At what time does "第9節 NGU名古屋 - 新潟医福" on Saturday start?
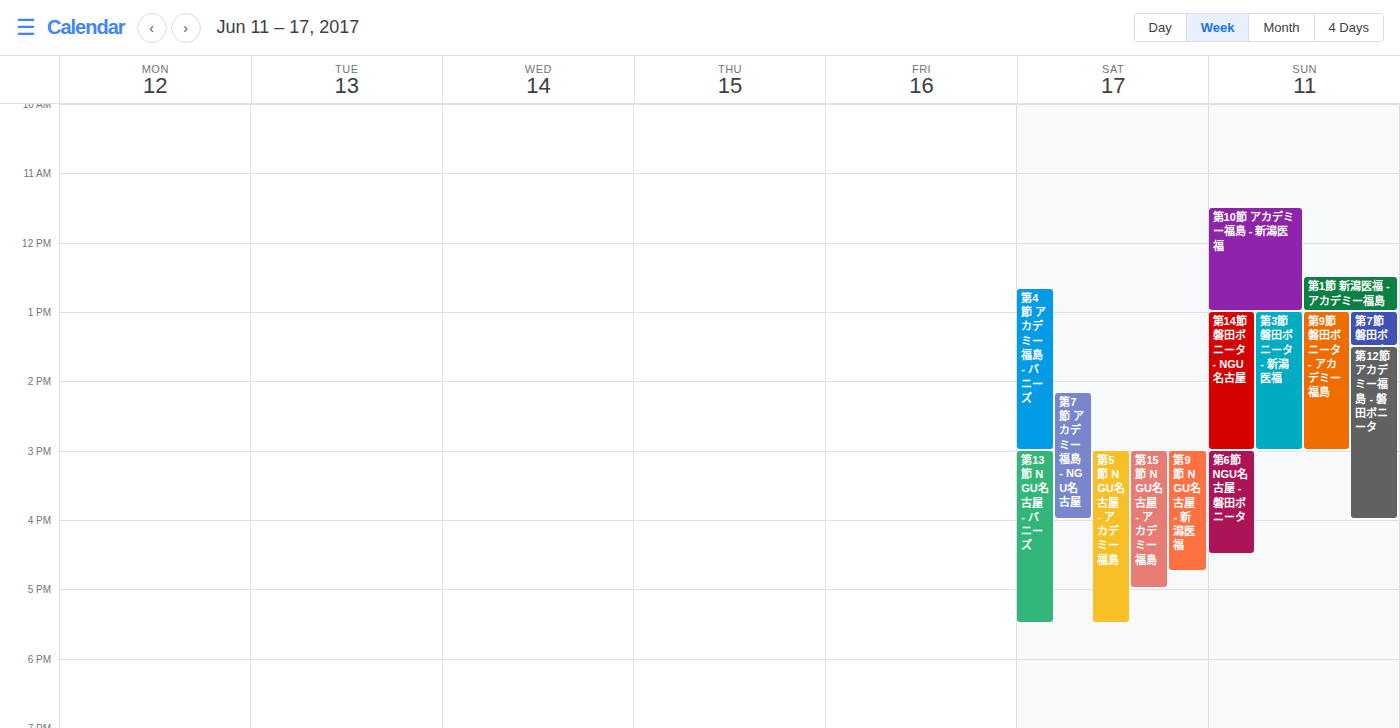
3:00 PM